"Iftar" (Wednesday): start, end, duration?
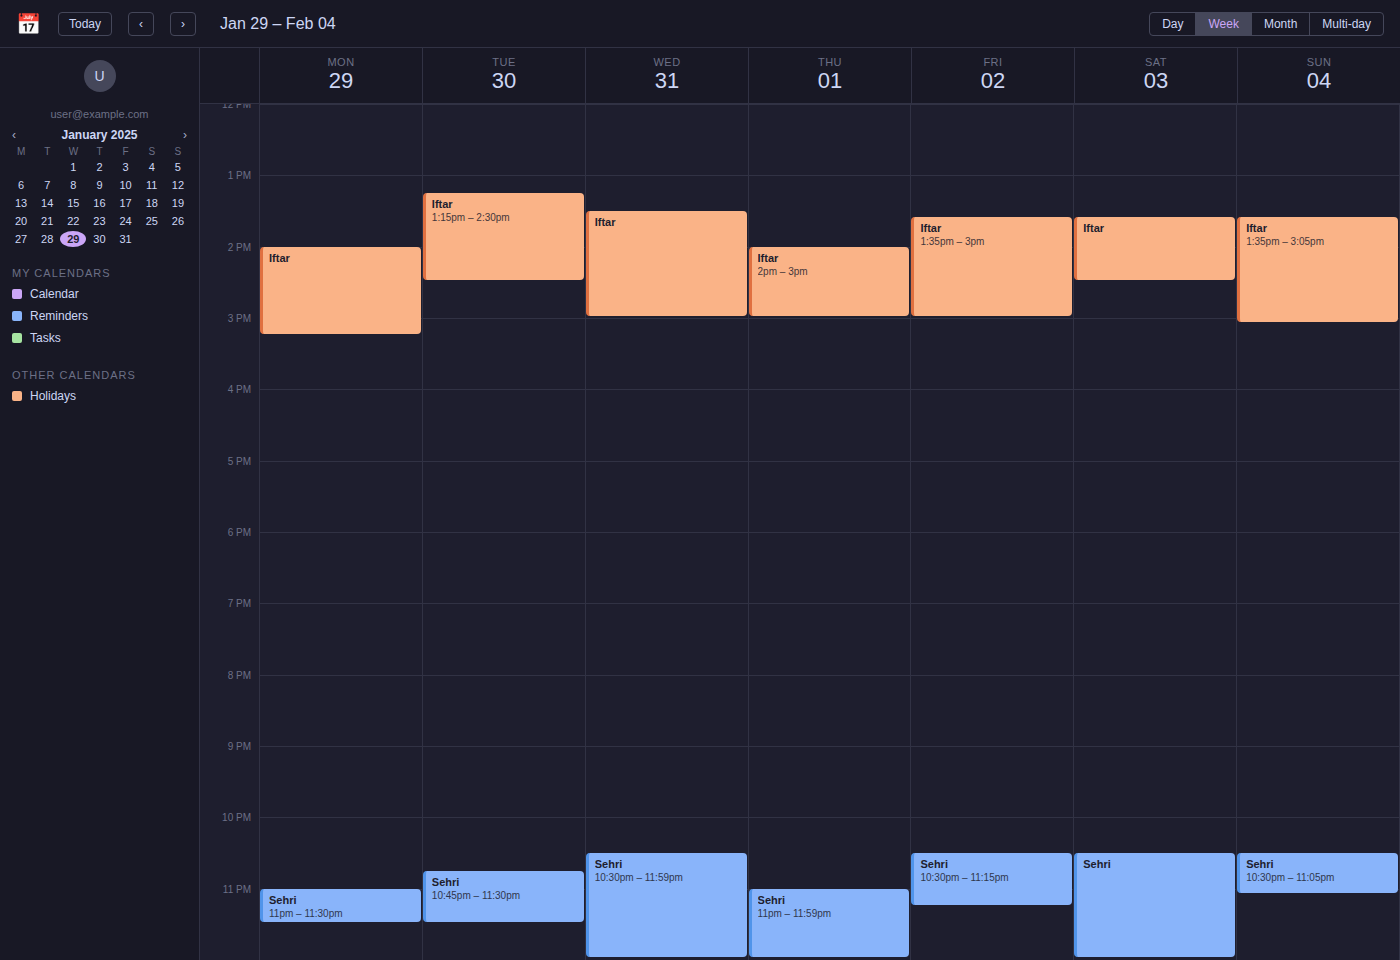
1:30 PM to 3:00 PM, 1 hour 30 minutes